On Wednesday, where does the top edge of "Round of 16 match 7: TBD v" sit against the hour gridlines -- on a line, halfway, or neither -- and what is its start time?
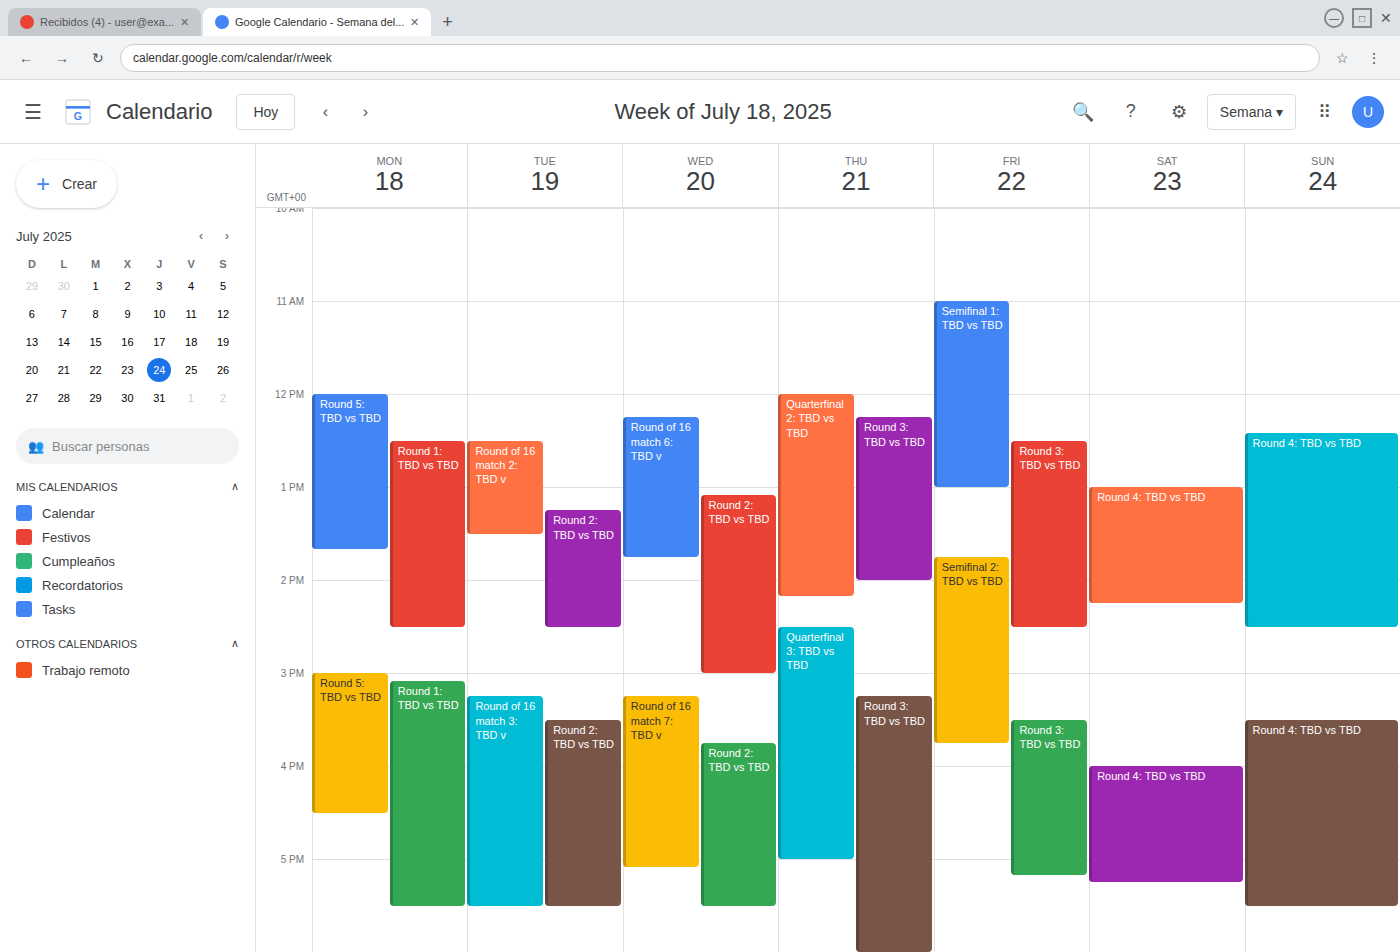
3:15 PM -- neither: a quarter of the way from the 3 PM line to the 4 PM line.